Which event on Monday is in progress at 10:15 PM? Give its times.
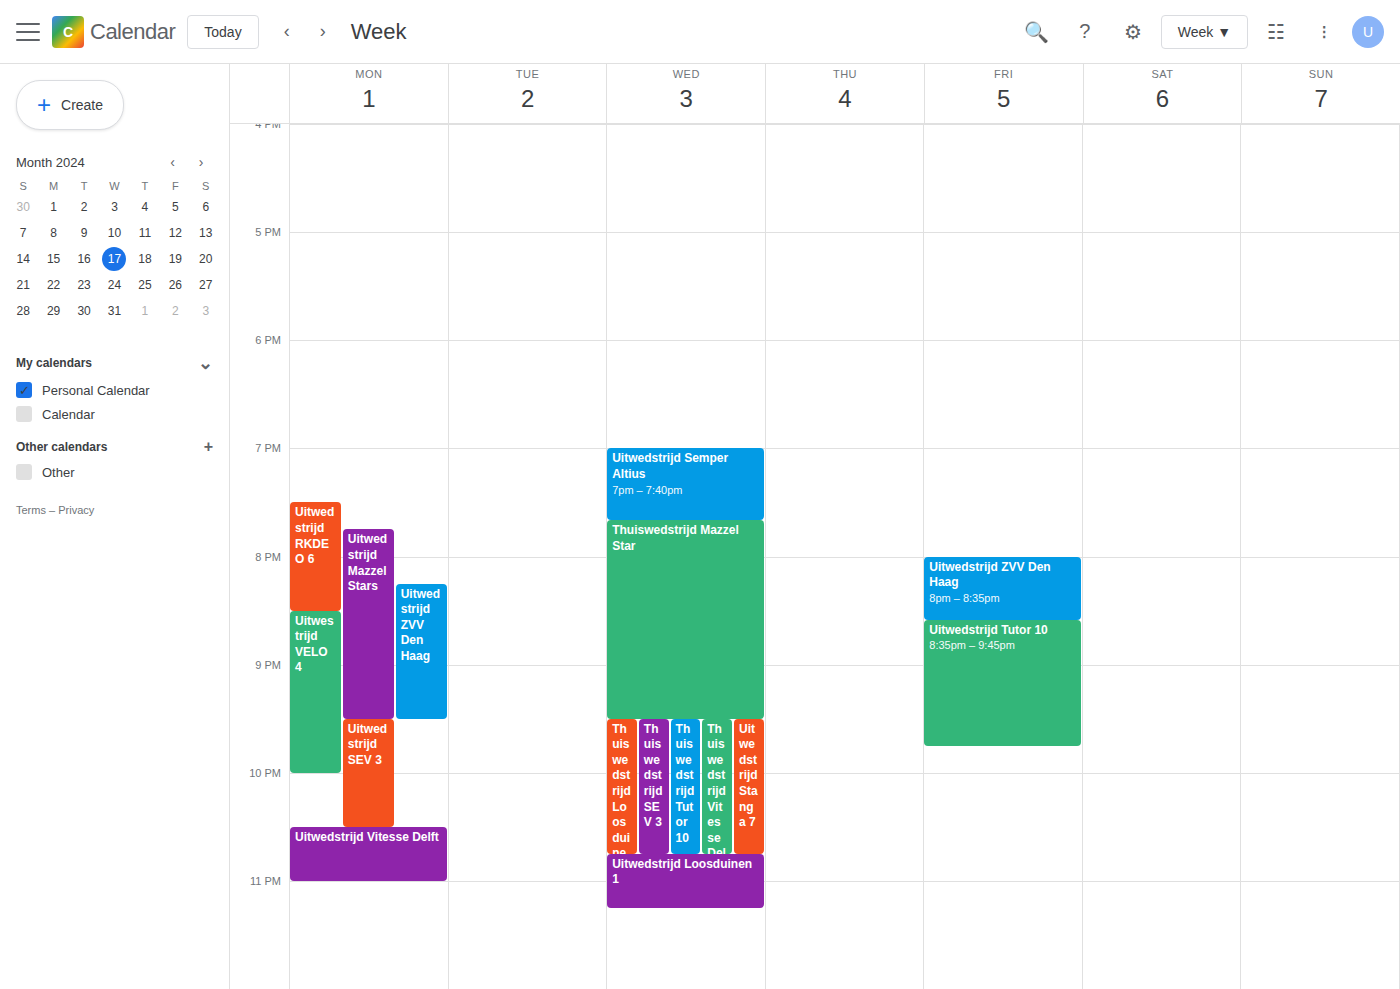
"Uitwedstrijd SEV 3", 9:30 PM to 10:30 PM